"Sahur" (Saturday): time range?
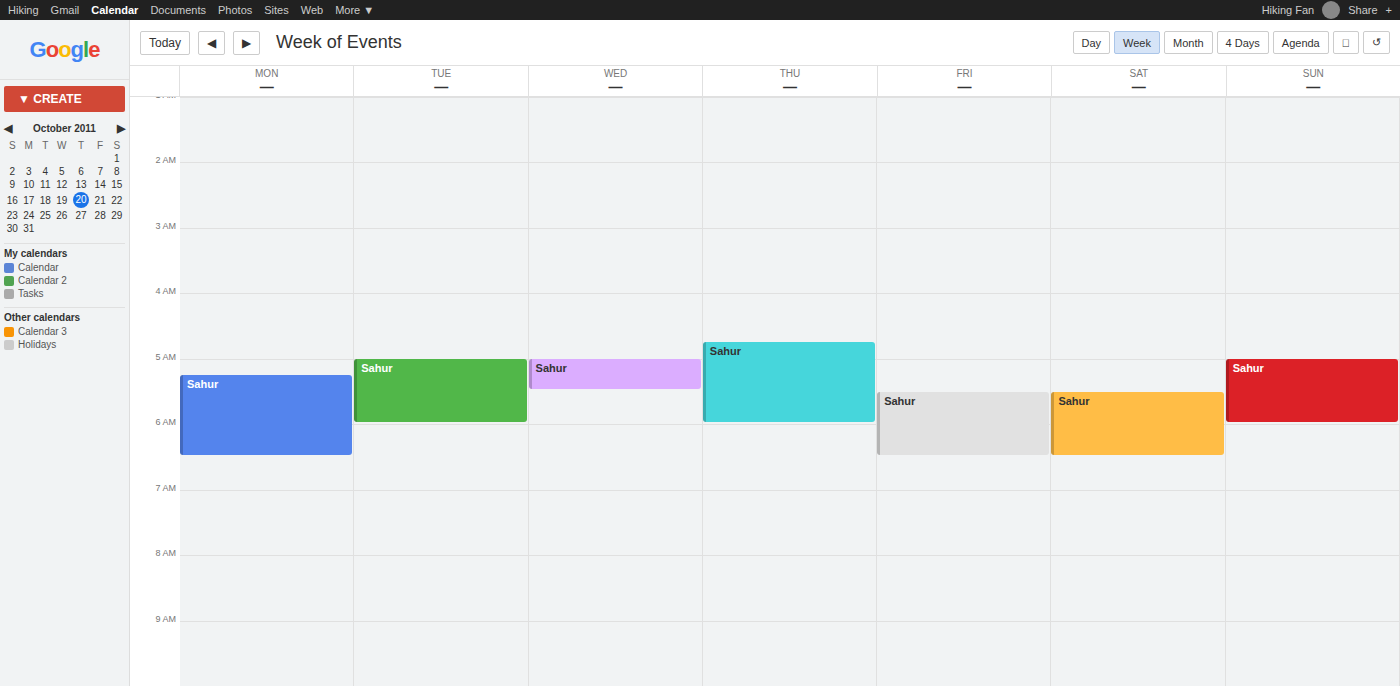
05:30 to 06:30